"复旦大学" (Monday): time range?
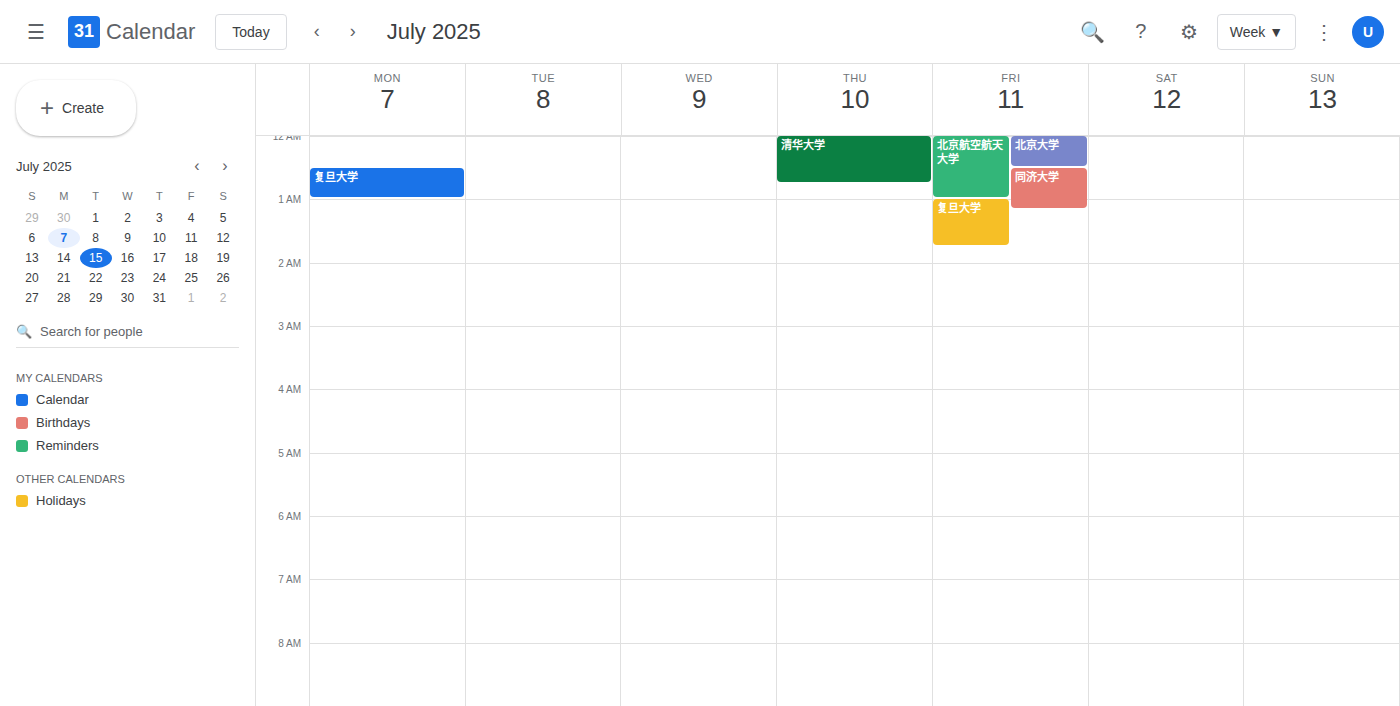
12:30 AM to 1:00 AM